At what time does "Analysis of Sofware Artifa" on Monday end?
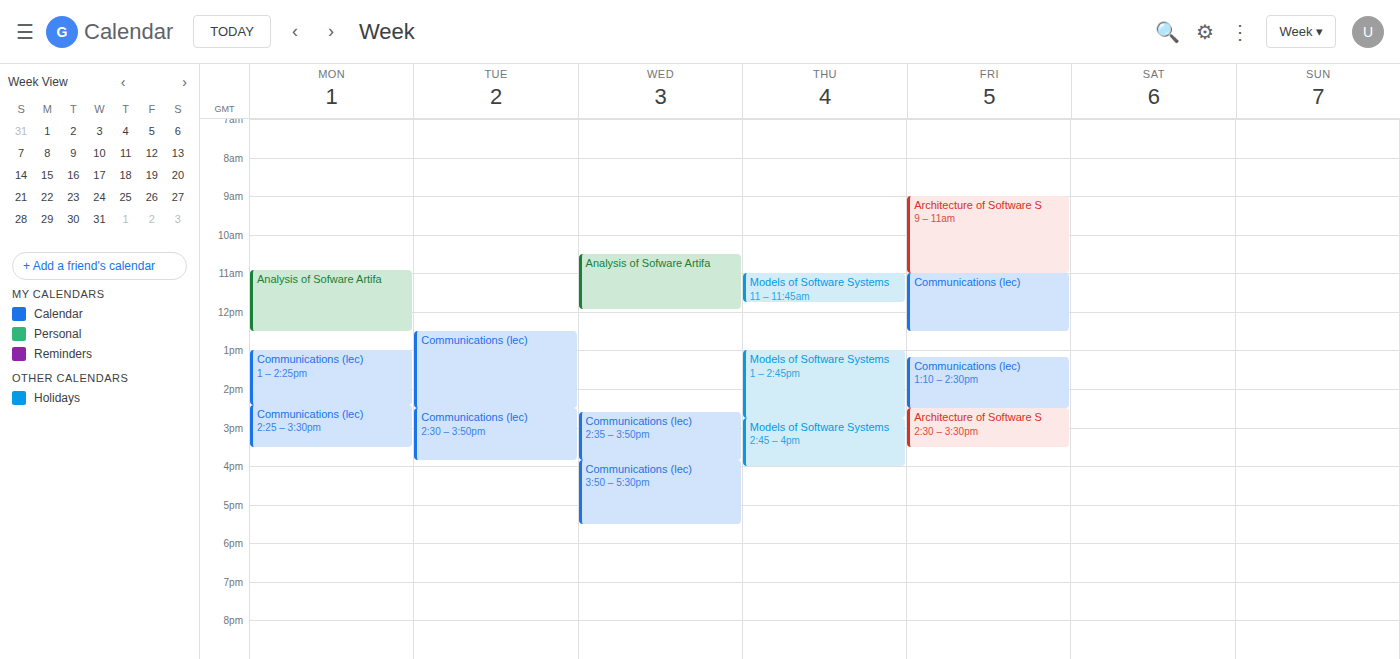
12:30